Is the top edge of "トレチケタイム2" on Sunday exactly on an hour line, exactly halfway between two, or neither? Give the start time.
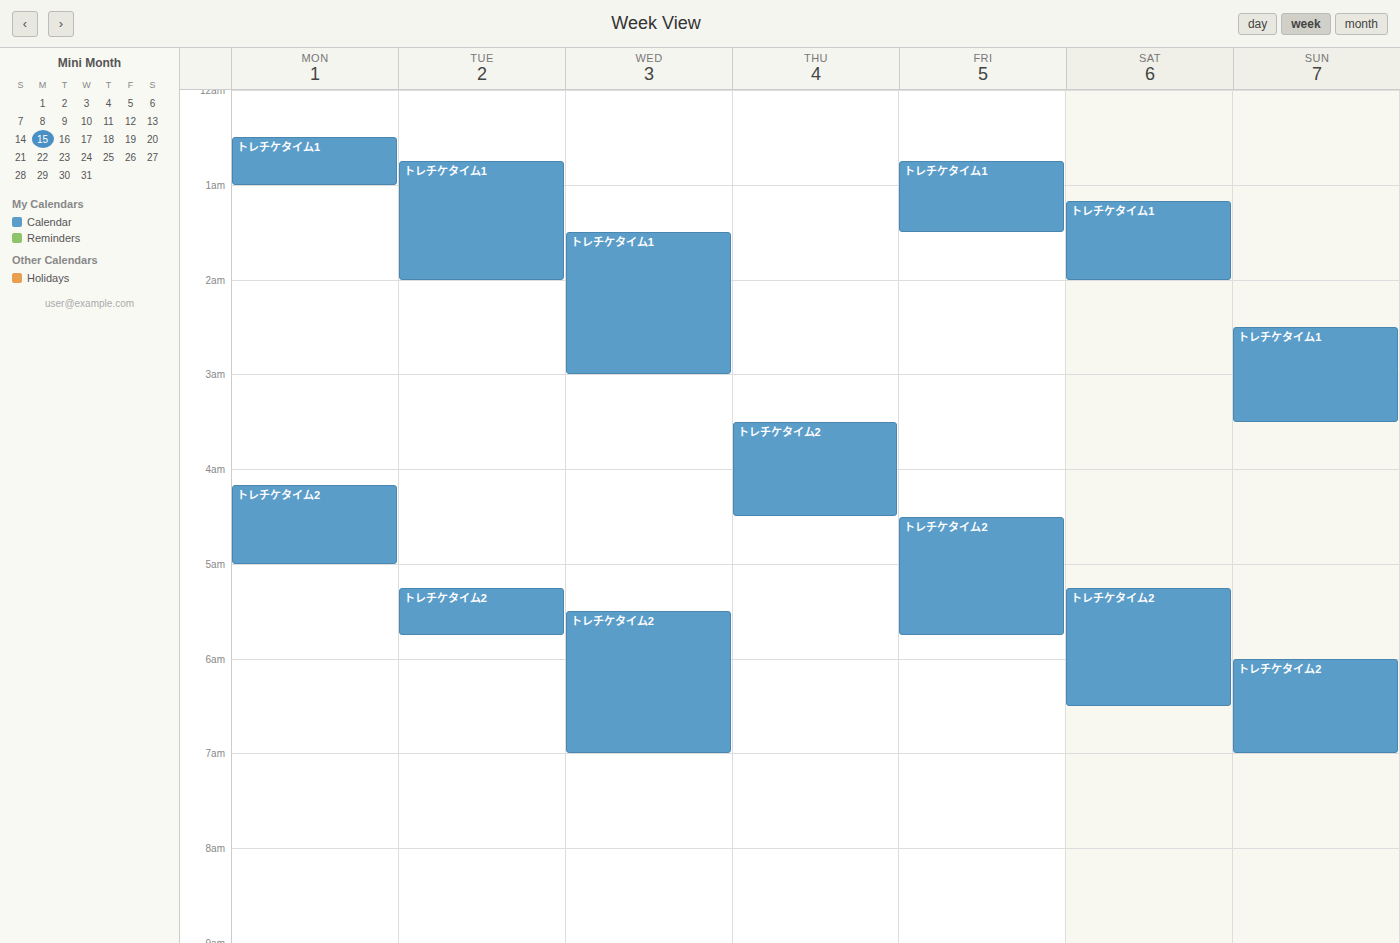
6:00 AM -- exactly on the 6 AM line.